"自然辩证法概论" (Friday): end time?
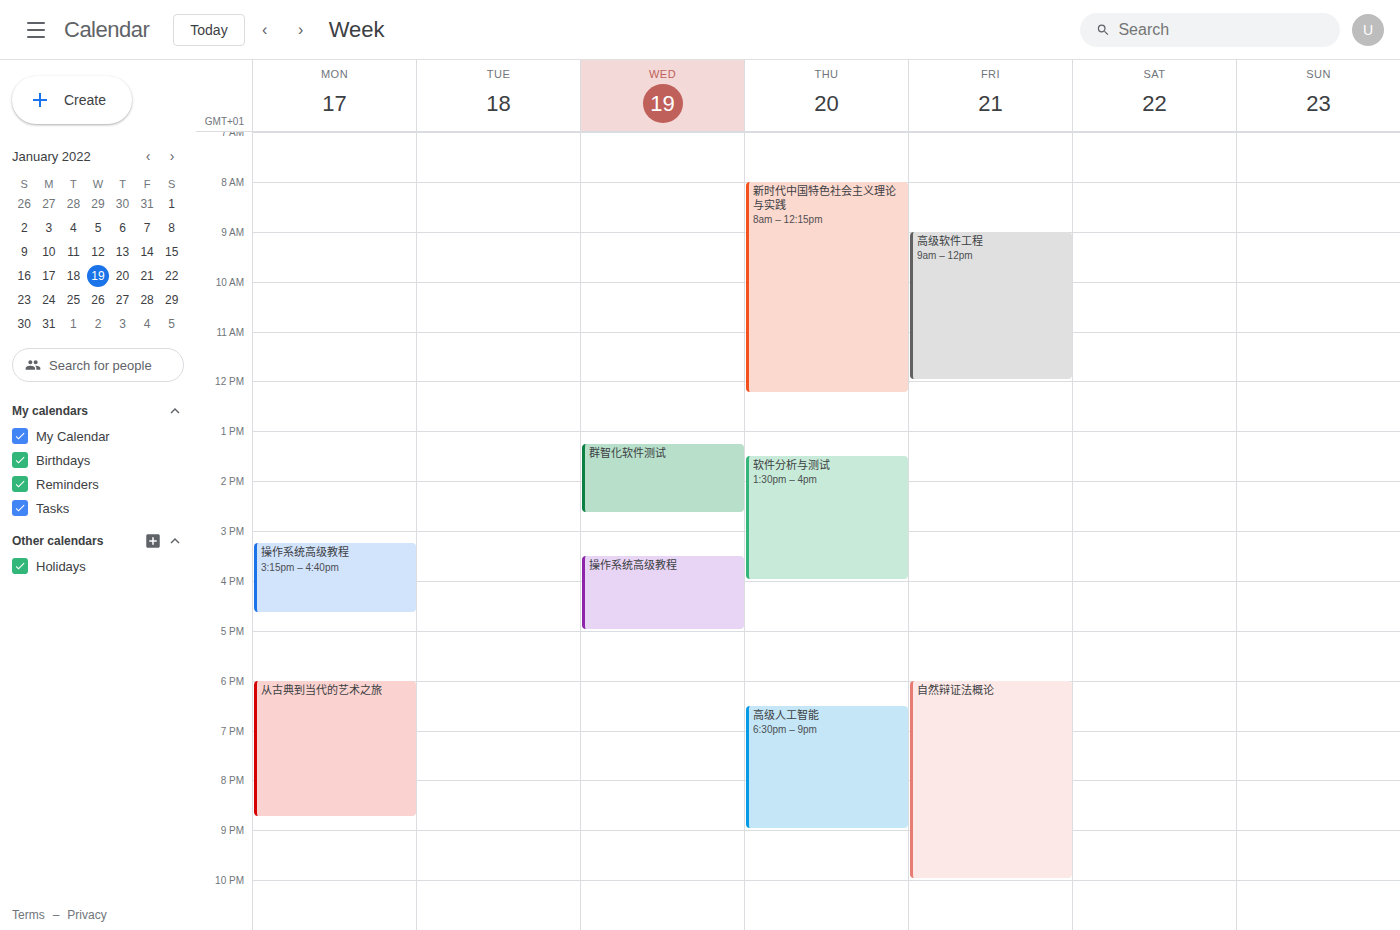
10:00 PM